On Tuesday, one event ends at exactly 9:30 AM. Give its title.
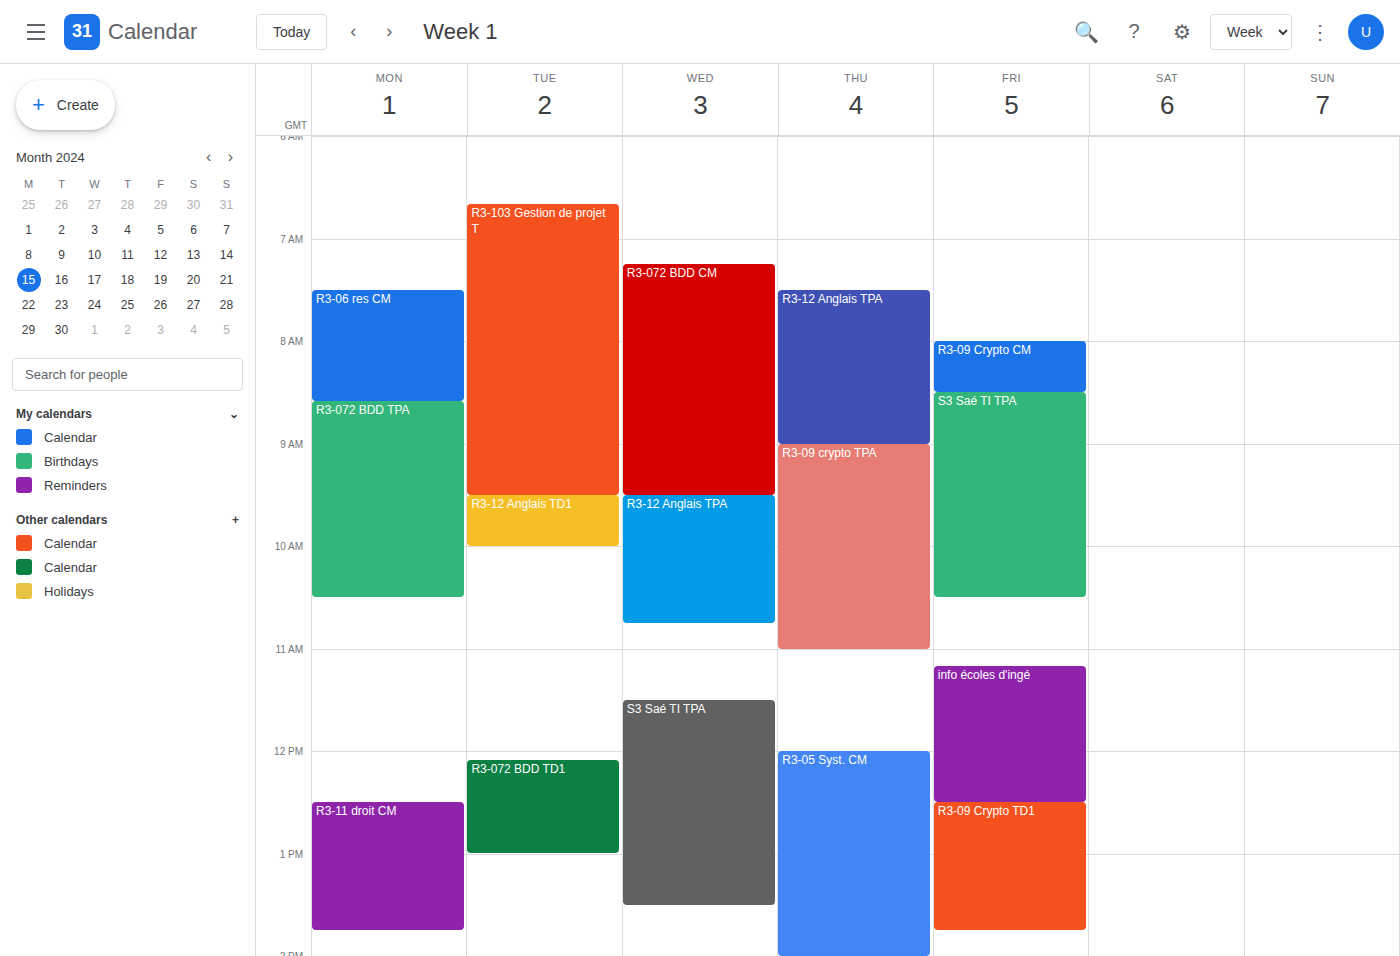
"R3-103 Gestion de projet T"